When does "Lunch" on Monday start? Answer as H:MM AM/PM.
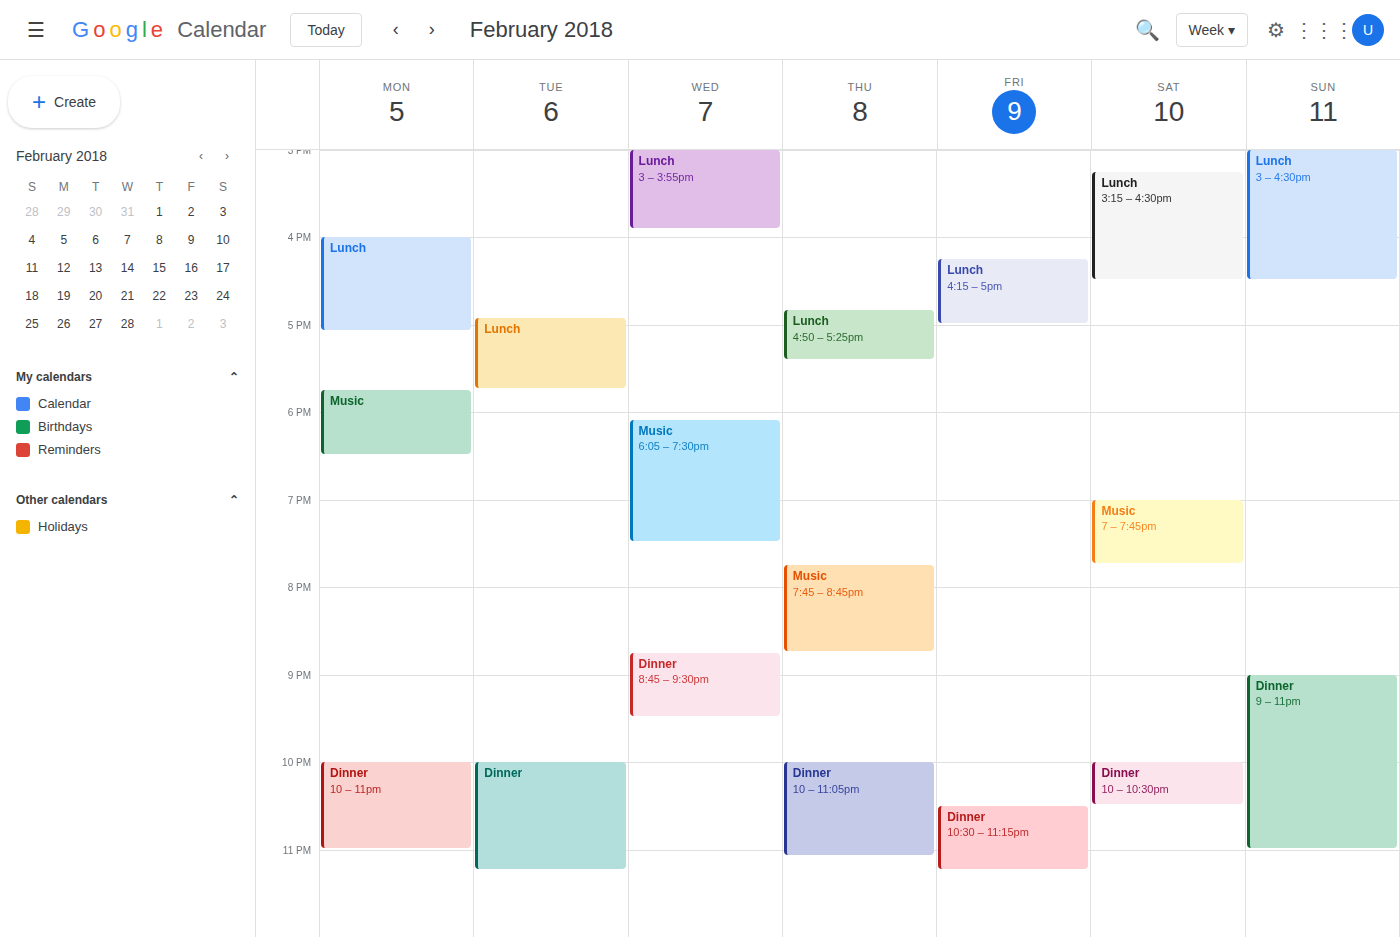
4:00 PM